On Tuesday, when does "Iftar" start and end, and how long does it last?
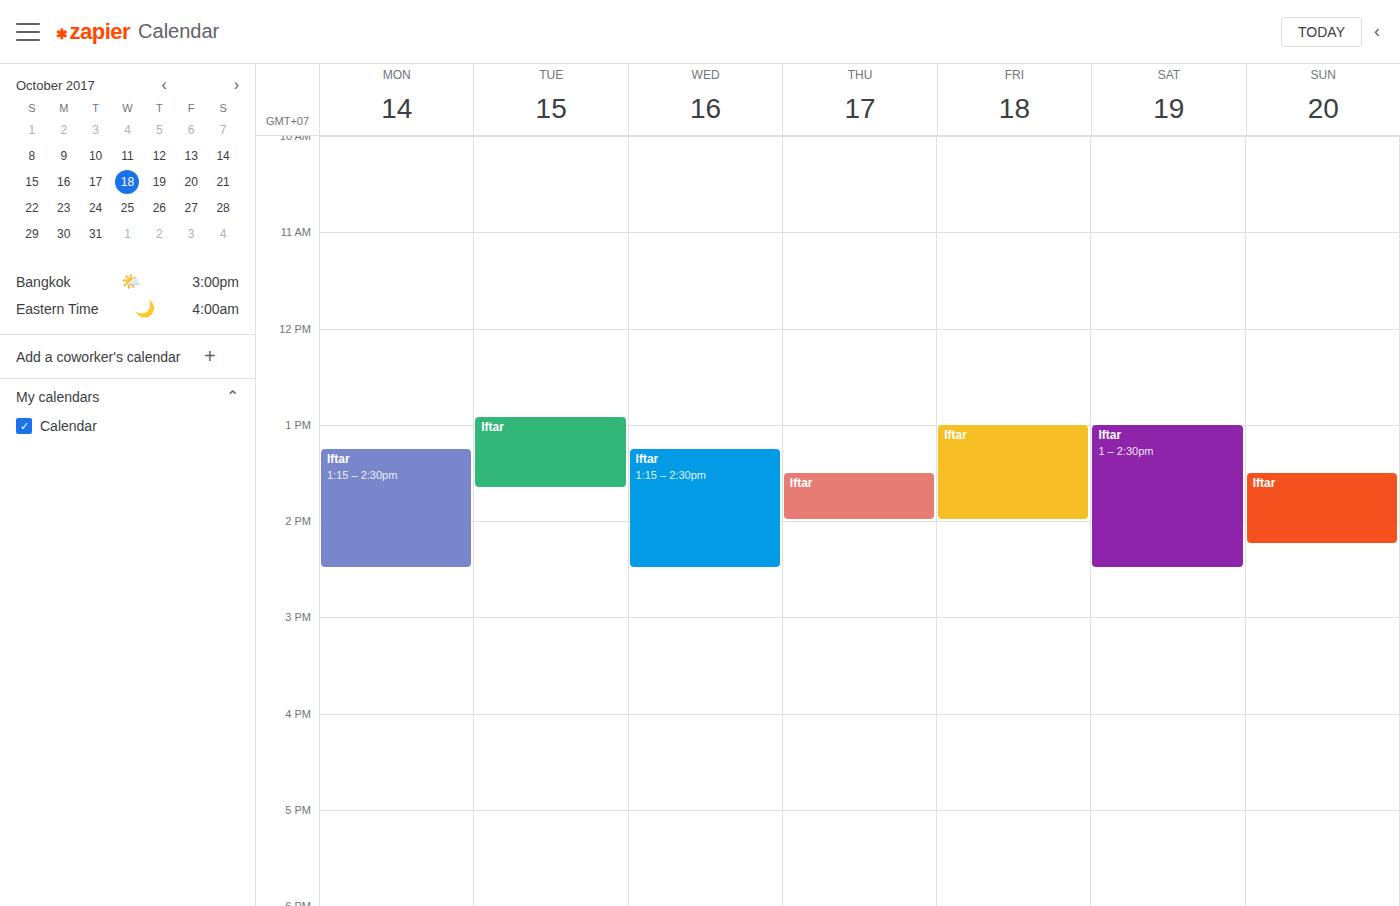
12:55 to 13:40, 45 minutes